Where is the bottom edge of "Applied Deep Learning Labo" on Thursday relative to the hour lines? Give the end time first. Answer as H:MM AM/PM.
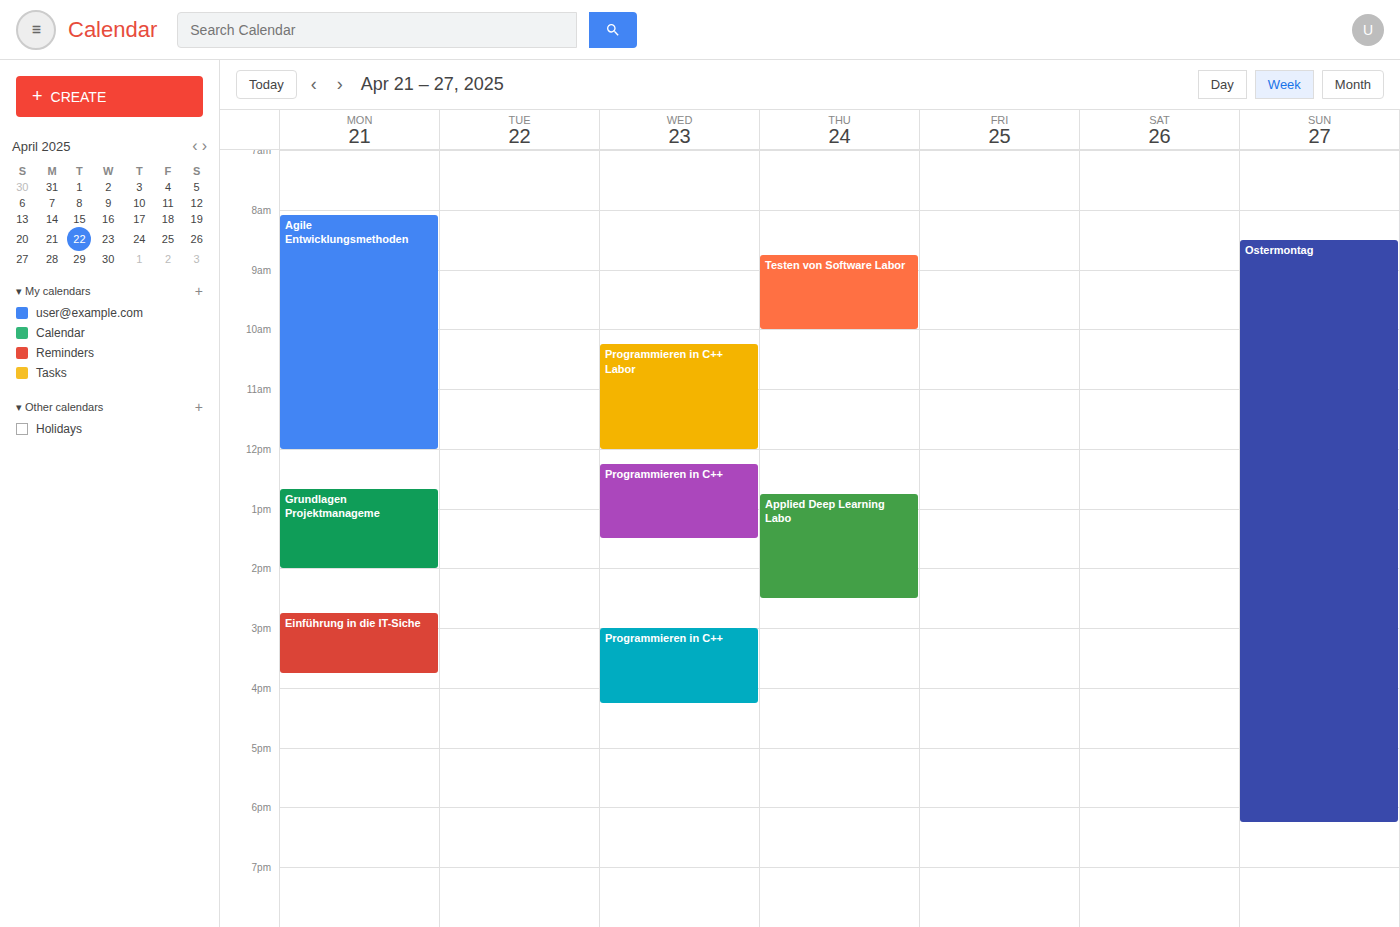
2:30 PM -- halfway between the 2 PM and 3 PM lines.